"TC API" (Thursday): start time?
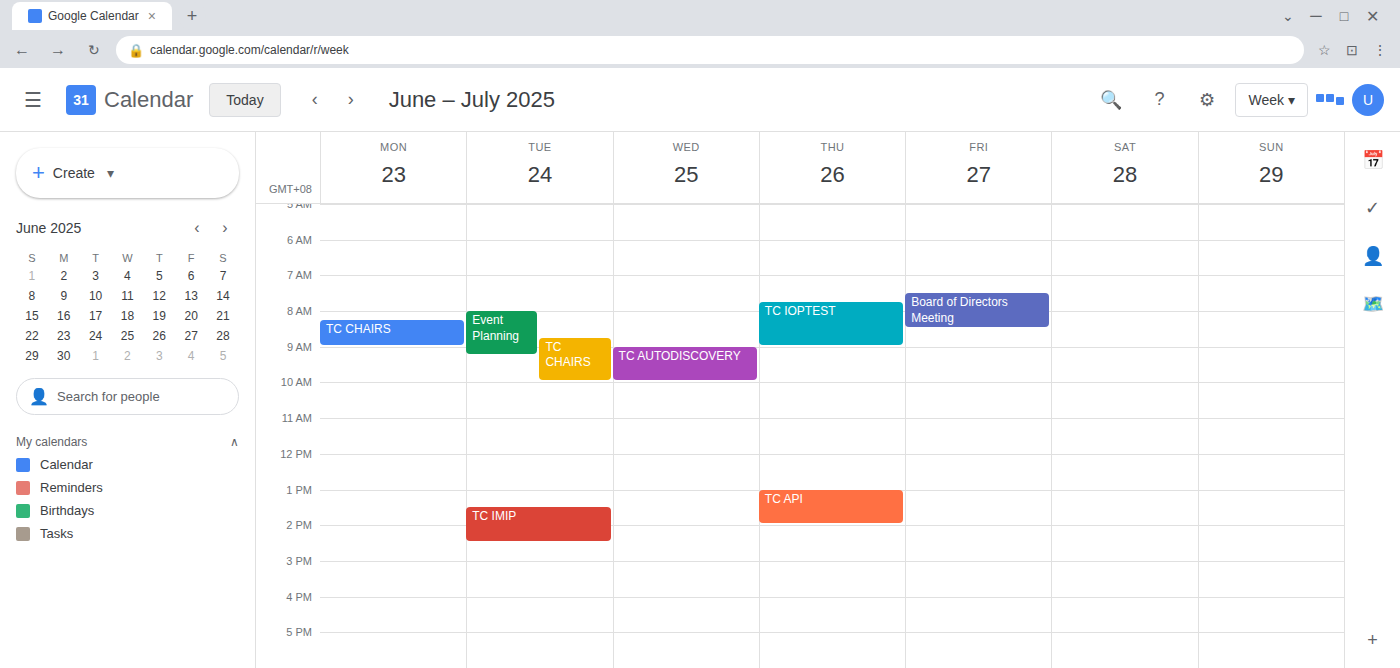
1:00 PM